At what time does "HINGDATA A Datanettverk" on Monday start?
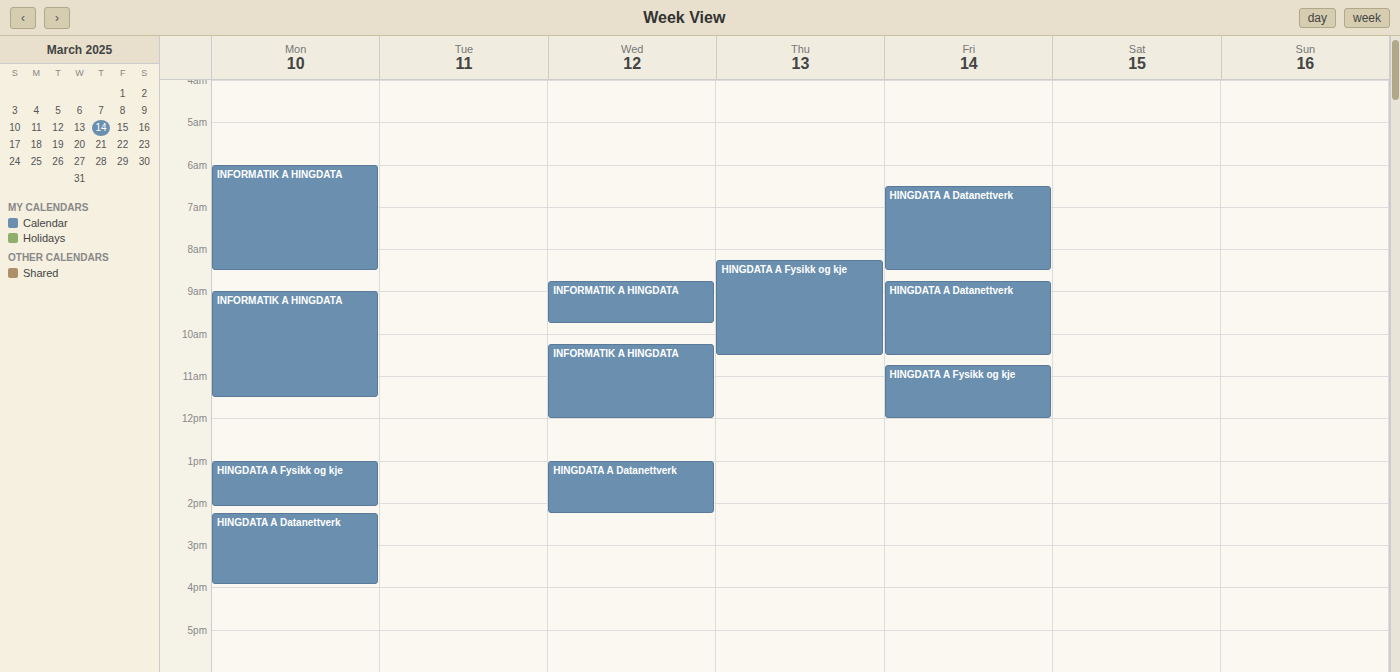
2:15 PM